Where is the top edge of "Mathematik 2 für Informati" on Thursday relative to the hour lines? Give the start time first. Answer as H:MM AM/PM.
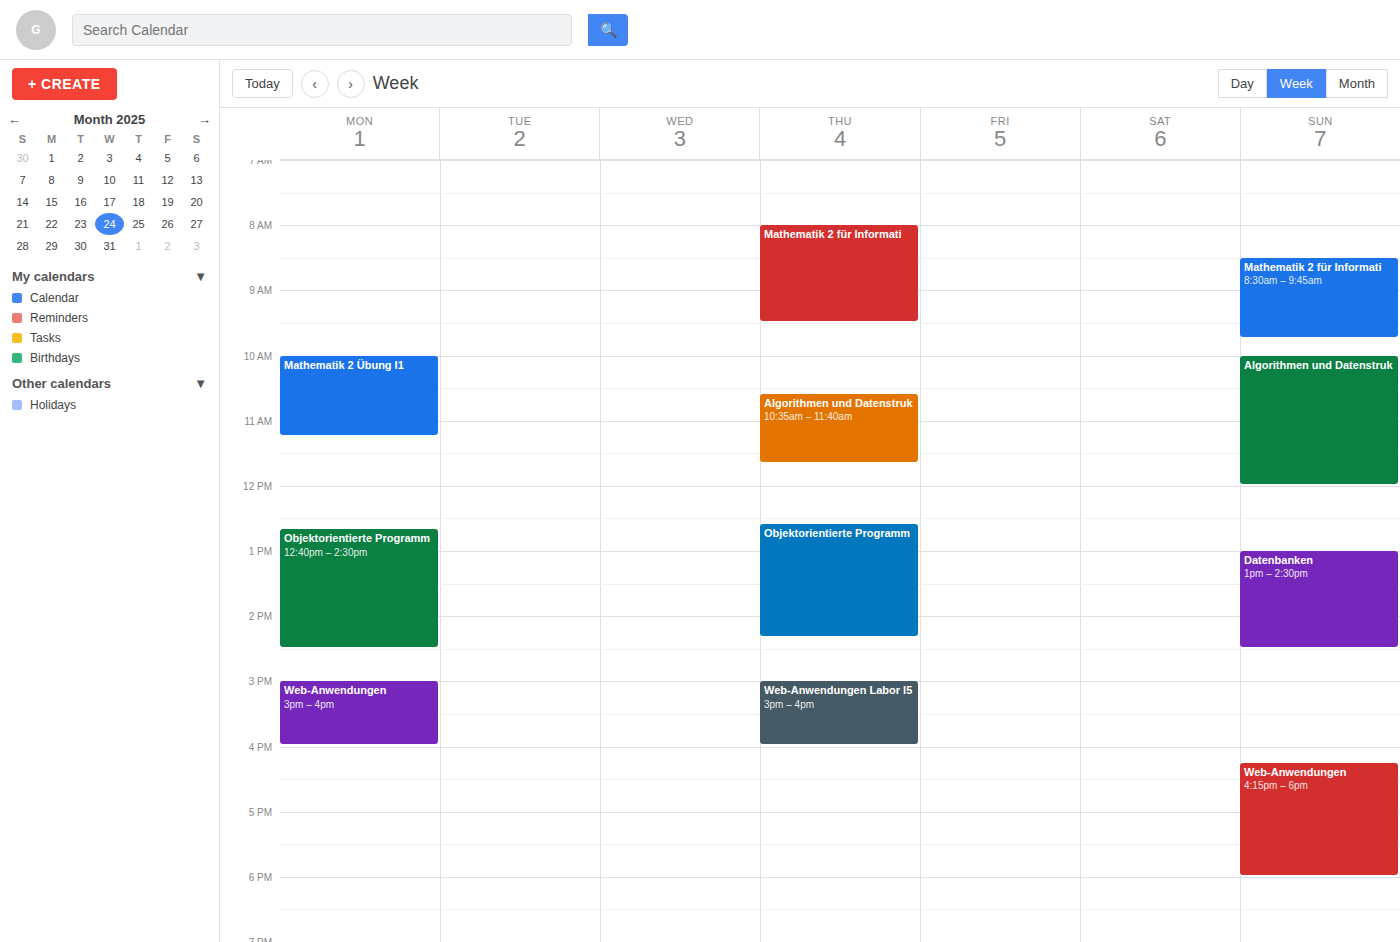
8:00 AM -- exactly on the 8 AM line.